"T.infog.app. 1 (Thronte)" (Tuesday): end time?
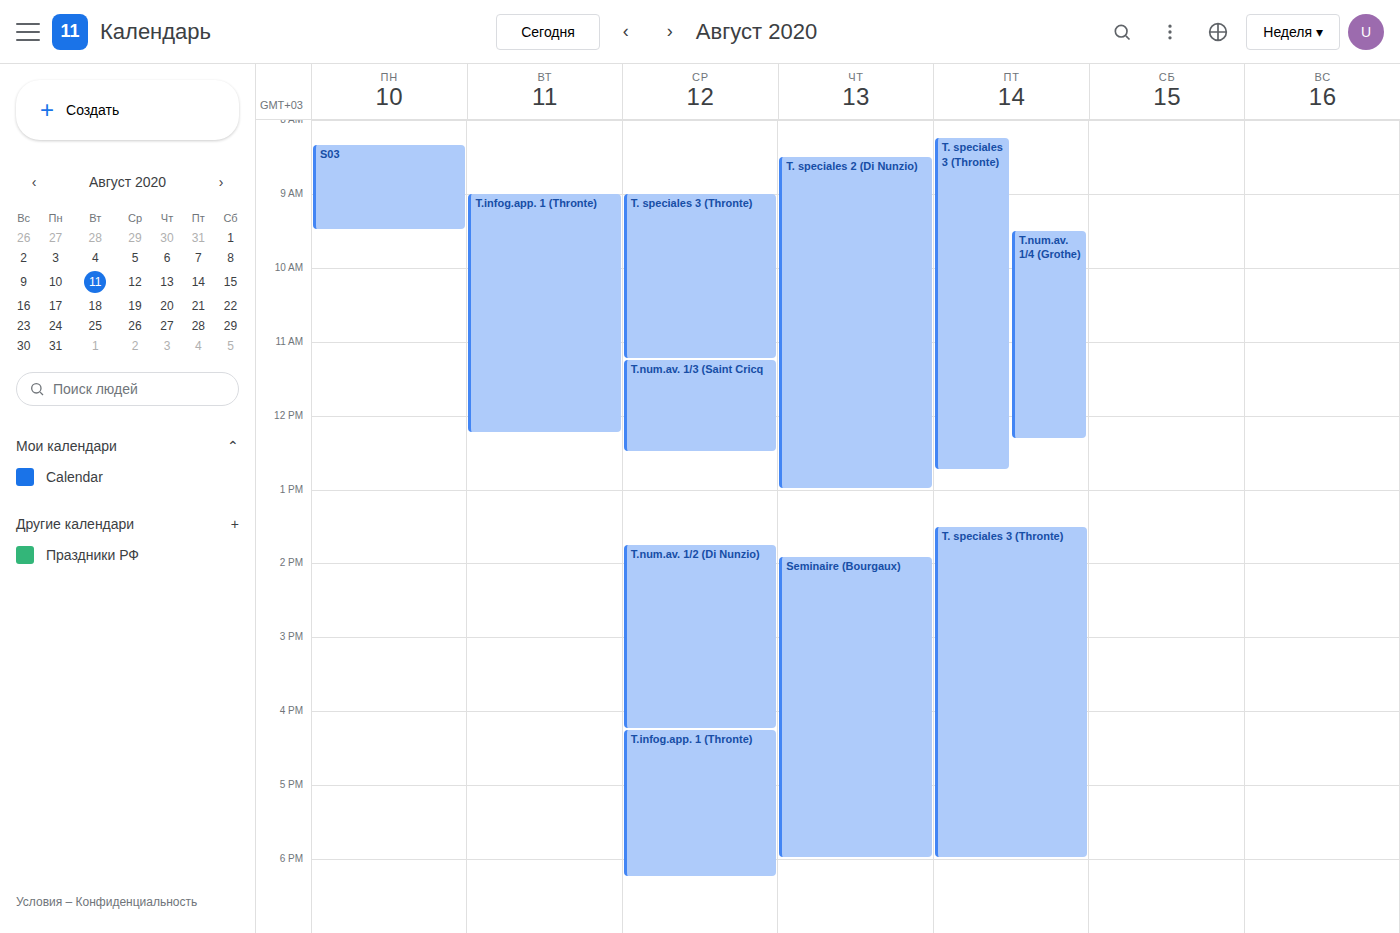
12:15 PM